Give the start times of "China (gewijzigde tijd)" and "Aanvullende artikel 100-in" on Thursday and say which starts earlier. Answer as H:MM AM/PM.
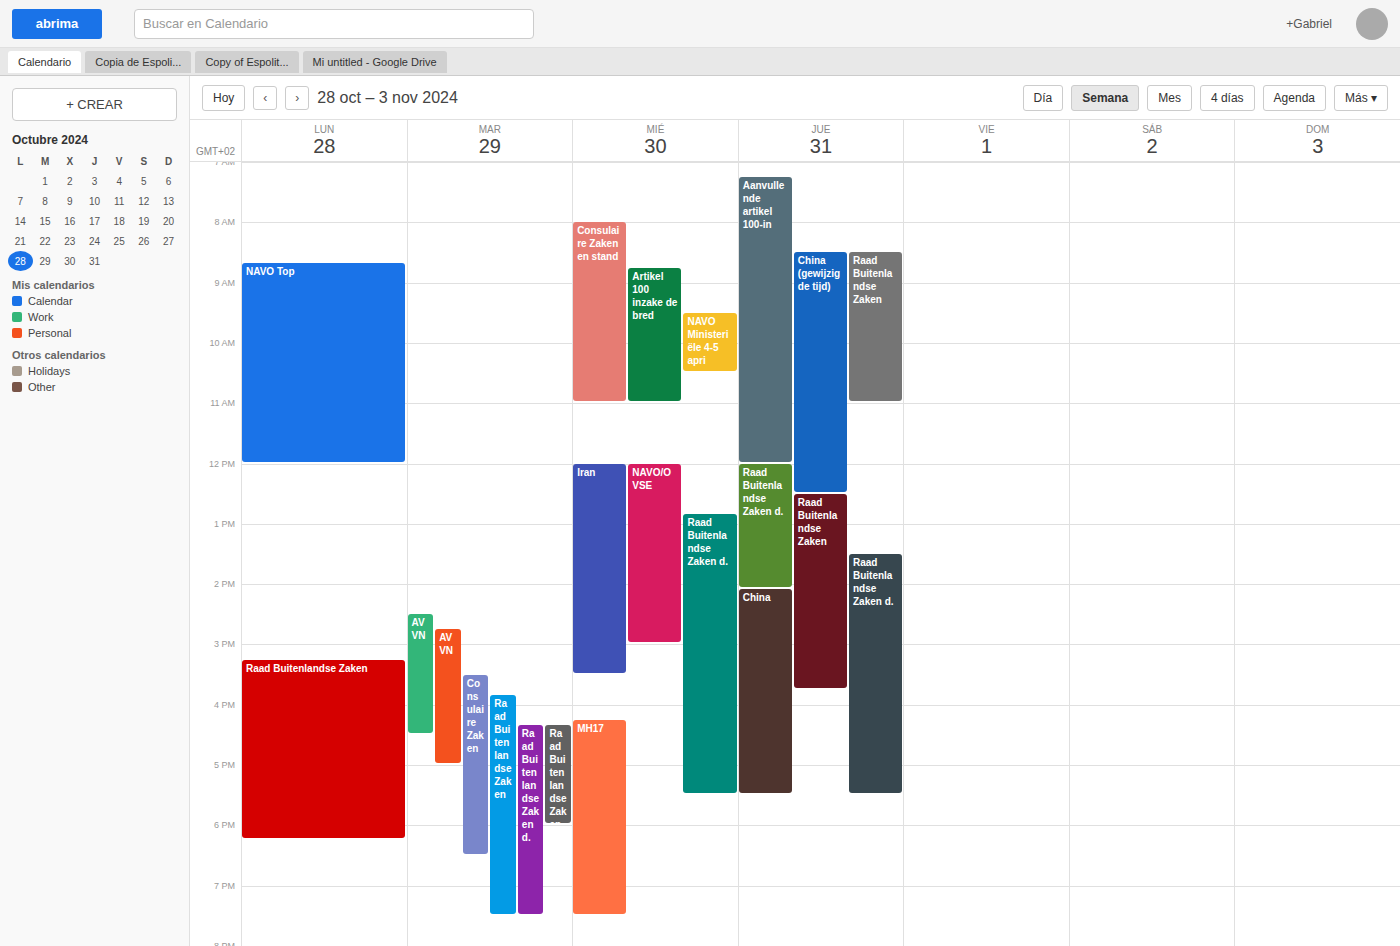
"Aanvullende artikel 100-in" 7:15 AM; "China (gewijzigde tijd)" 8:30 AM.